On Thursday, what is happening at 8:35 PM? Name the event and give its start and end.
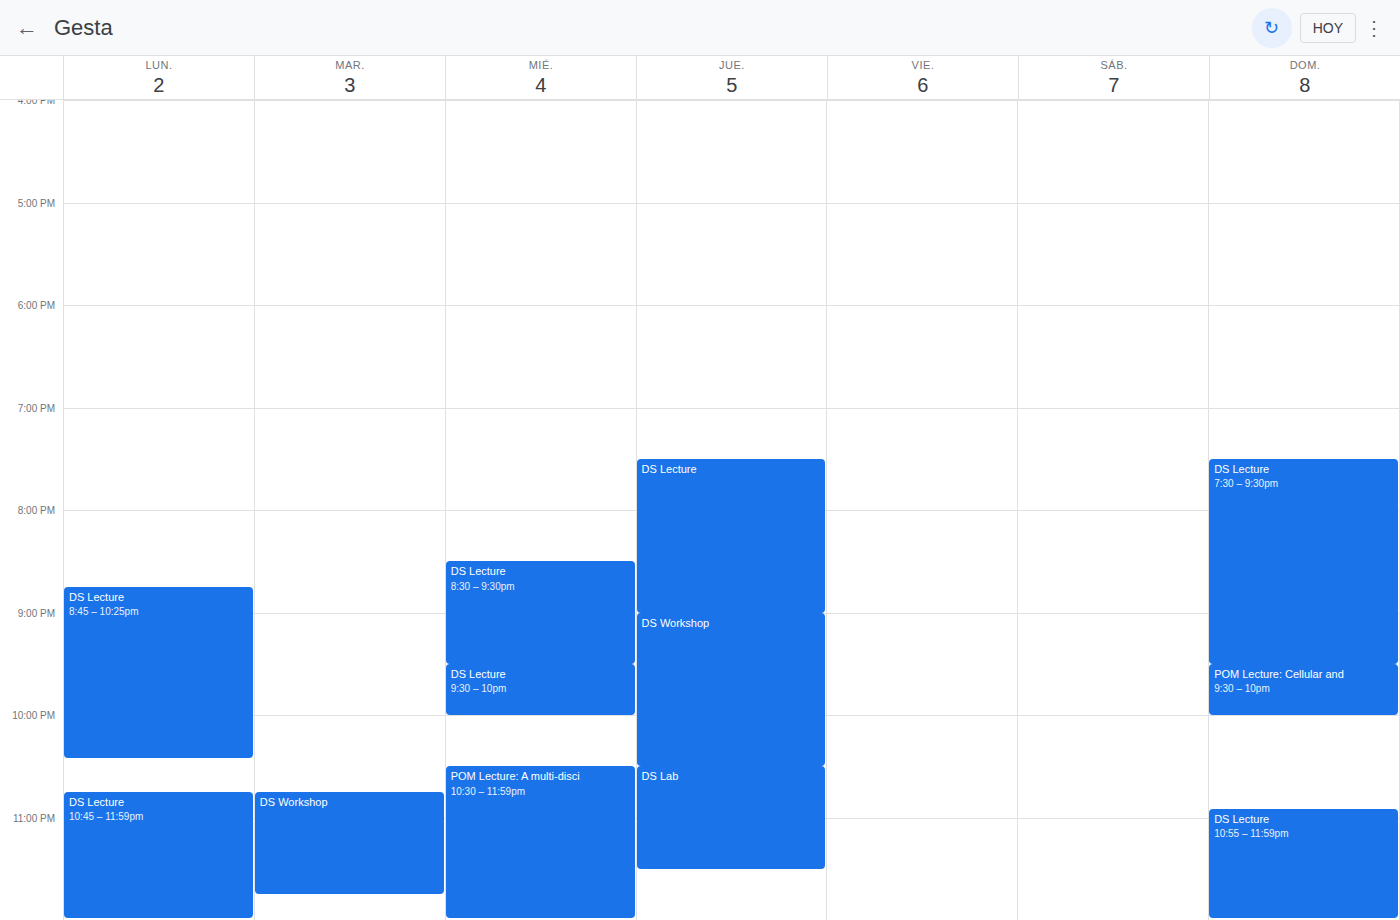
"DS Lecture", 7:30 PM to 9:00 PM